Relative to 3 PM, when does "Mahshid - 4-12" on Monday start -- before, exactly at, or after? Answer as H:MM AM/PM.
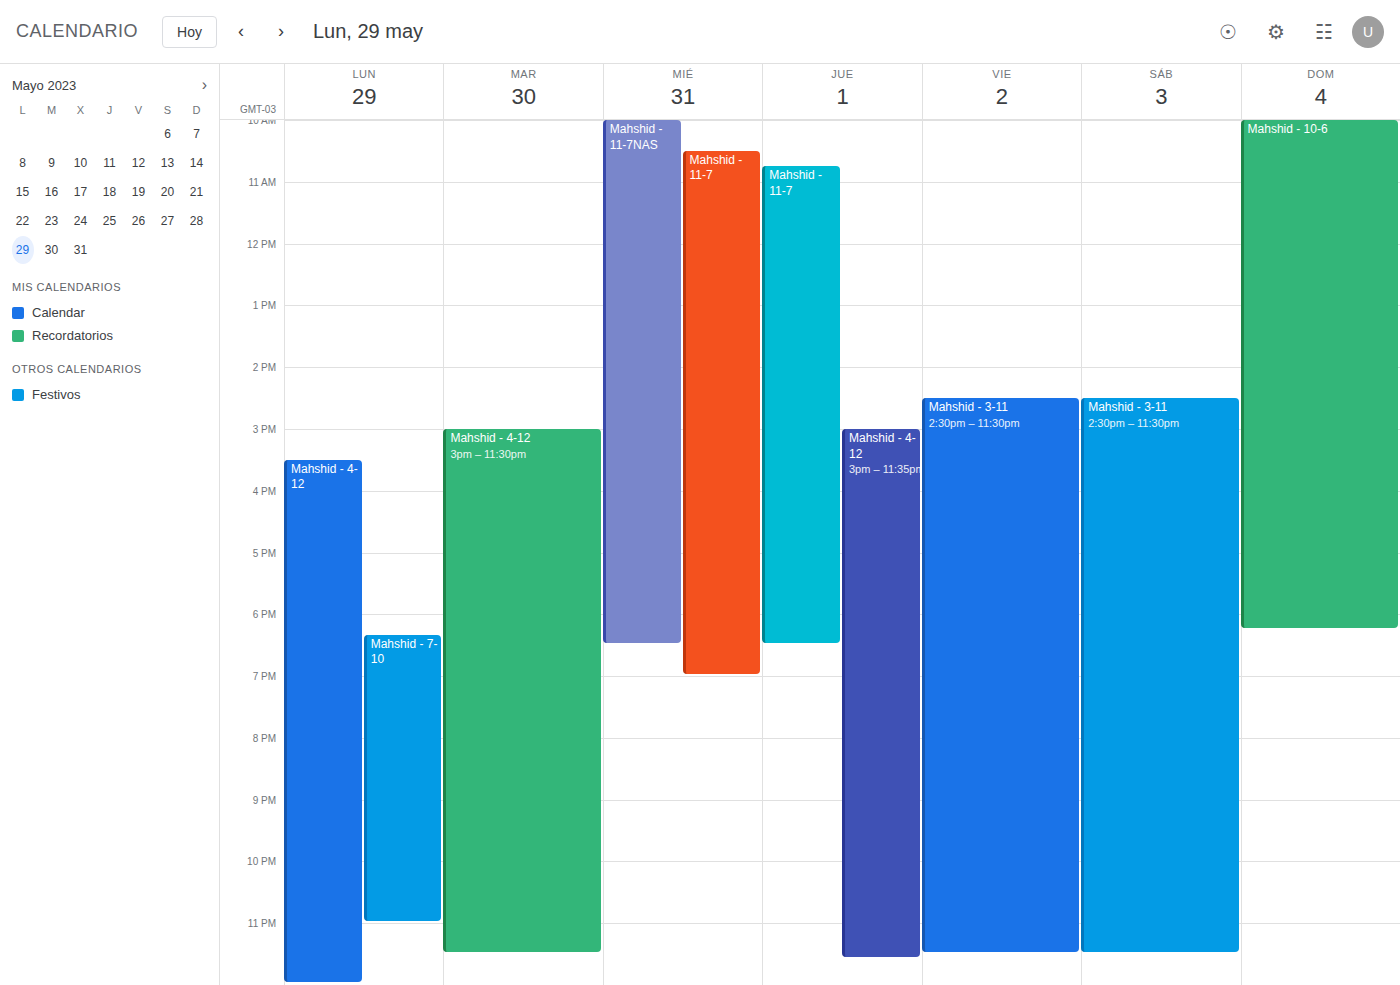
3:30 PM -- after 3 PM, 30 minutes below the 3 PM line.